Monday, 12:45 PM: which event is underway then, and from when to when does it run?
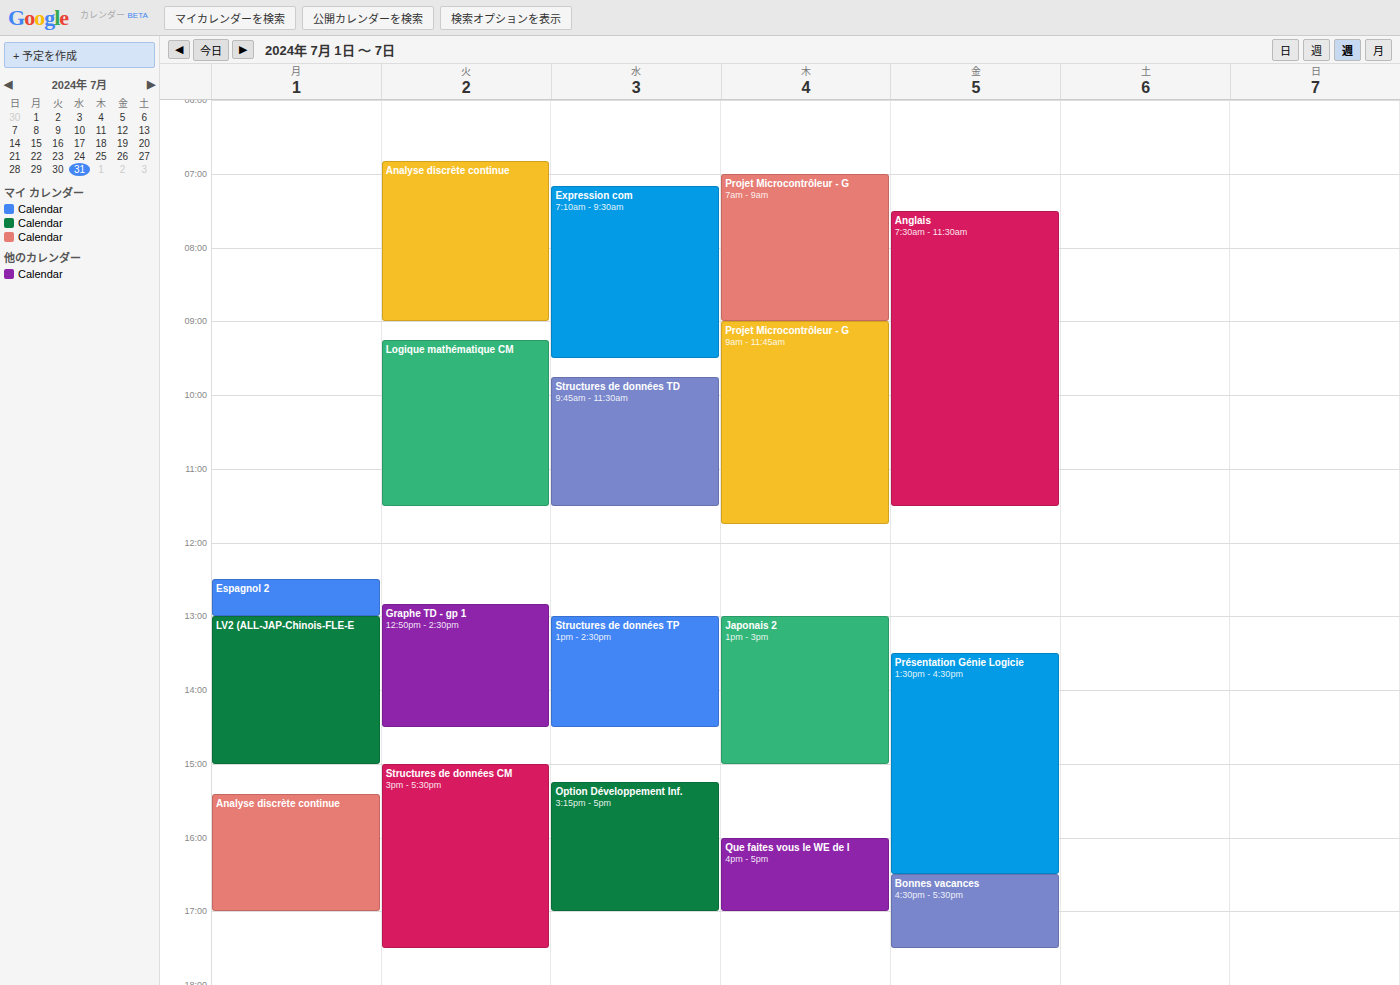
"Espagnol 2", 12:30 PM to 1:00 PM